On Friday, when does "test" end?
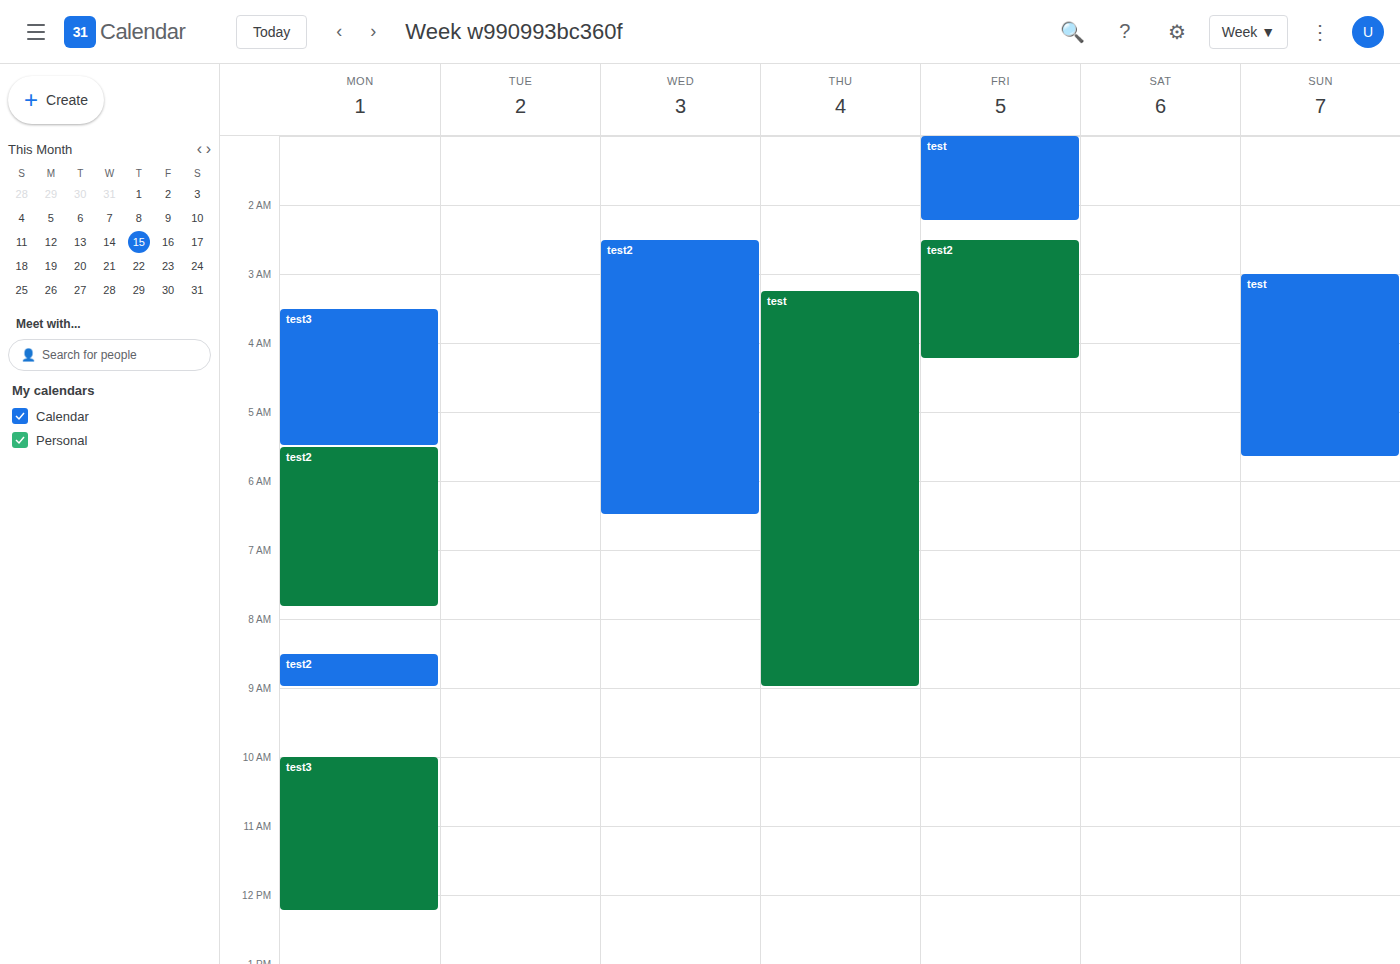
2:15 AM